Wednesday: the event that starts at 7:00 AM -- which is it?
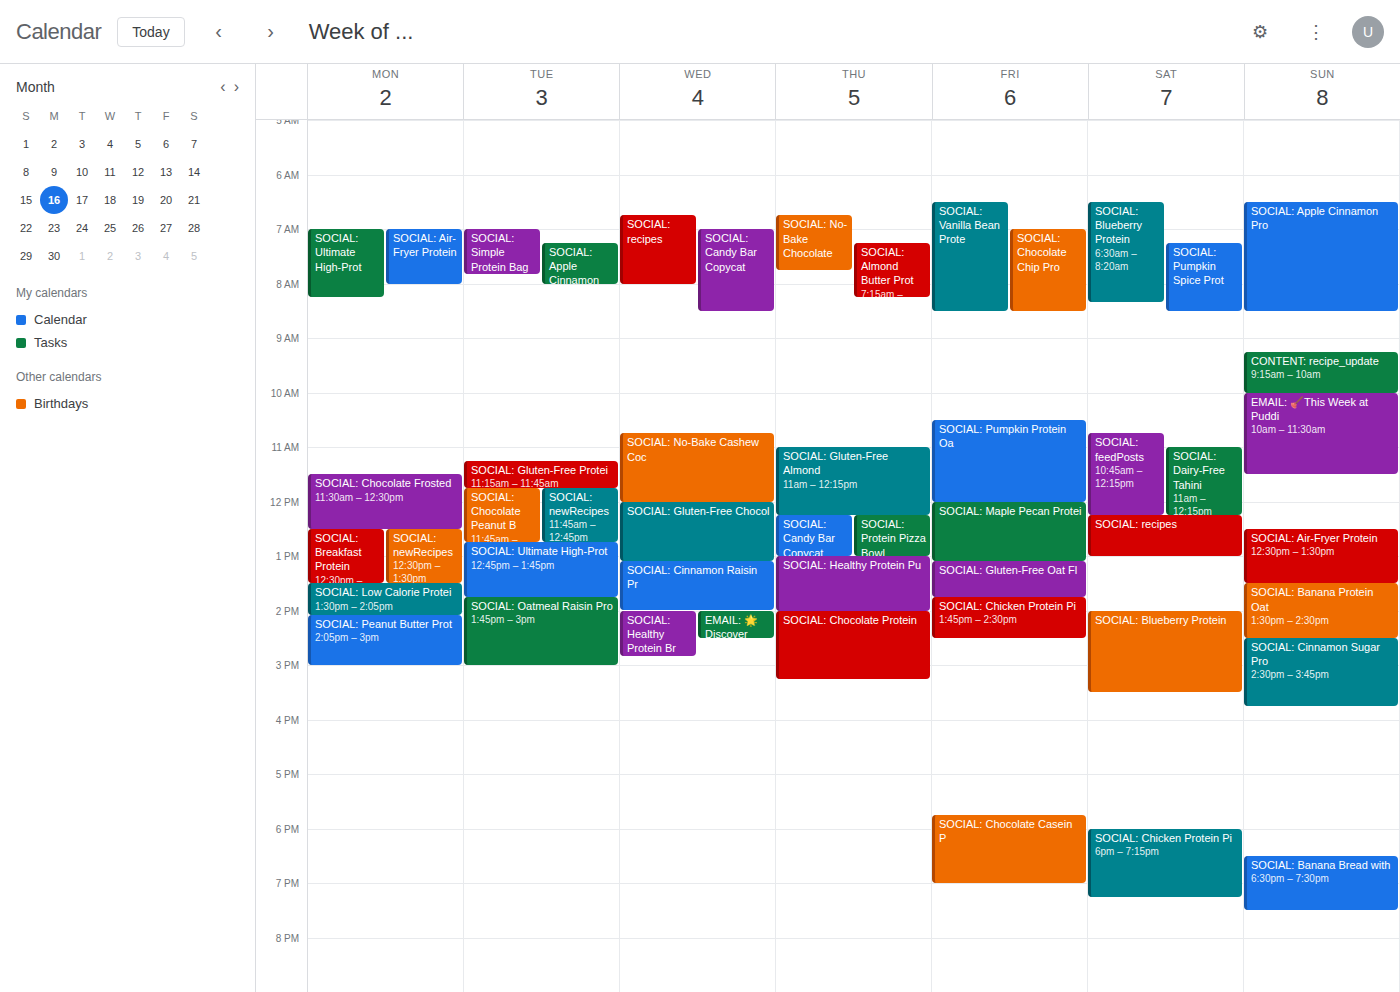
"SOCIAL: Candy Bar Copycat"